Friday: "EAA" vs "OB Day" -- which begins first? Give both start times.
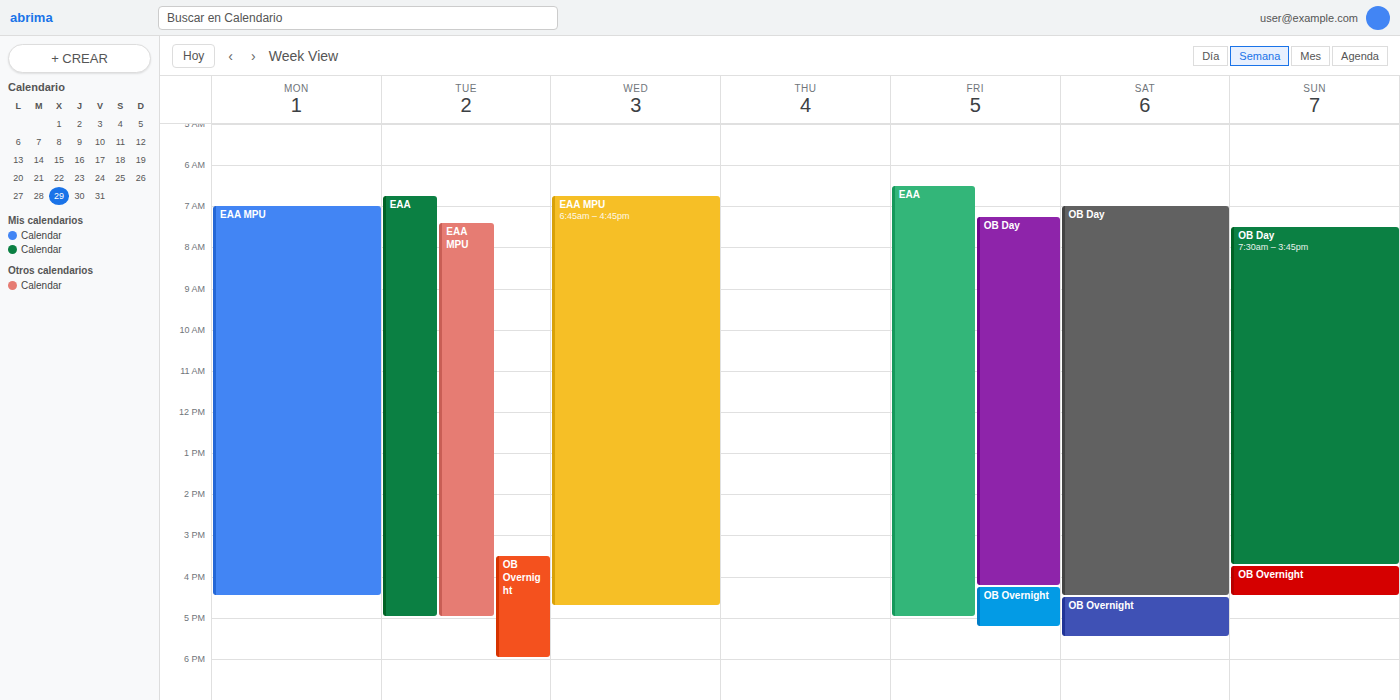
"EAA" 6:30 AM; "OB Day" 7:15 AM.